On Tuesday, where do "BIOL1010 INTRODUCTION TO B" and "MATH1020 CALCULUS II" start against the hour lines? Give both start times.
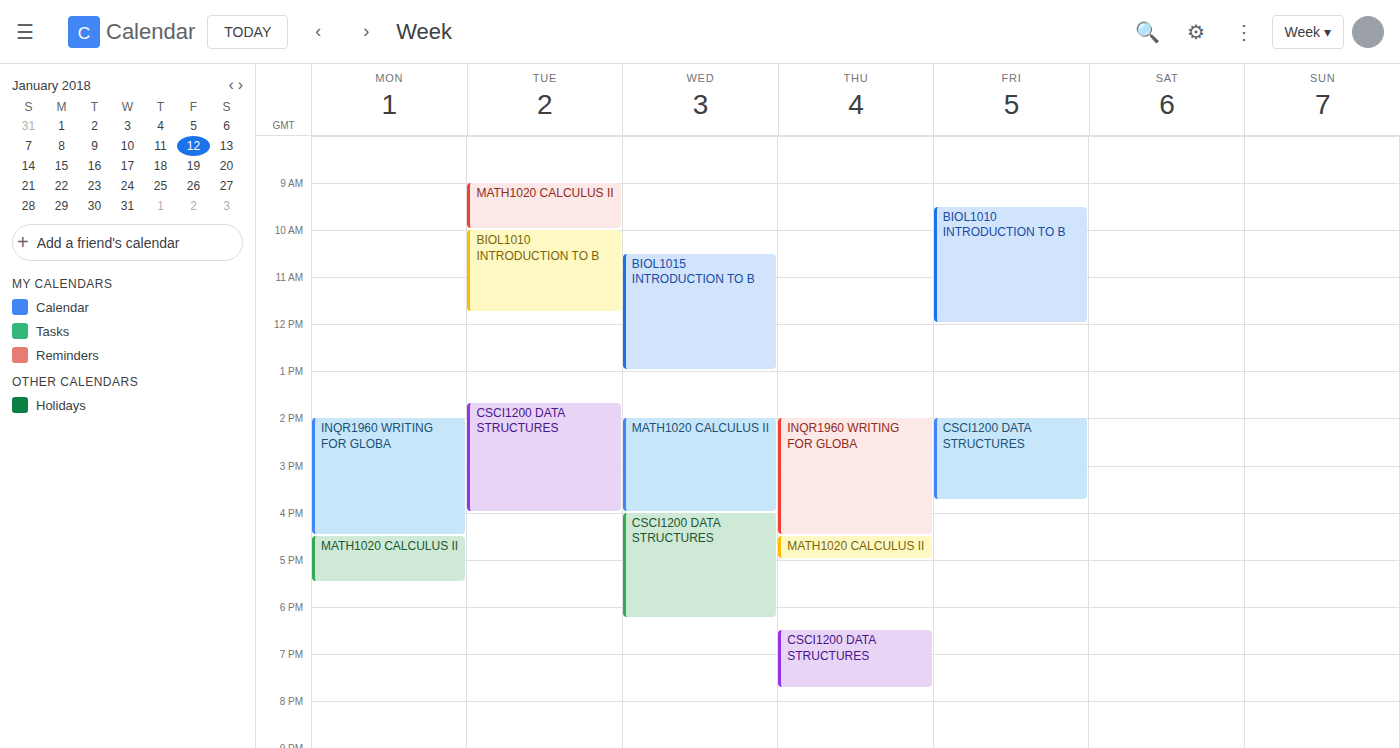
"BIOL1010 INTRODUCTION TO B": 10:00 AM, exactly on the 10 AM line. "MATH1020 CALCULUS II": 9:00 AM, exactly on the 9 AM line.